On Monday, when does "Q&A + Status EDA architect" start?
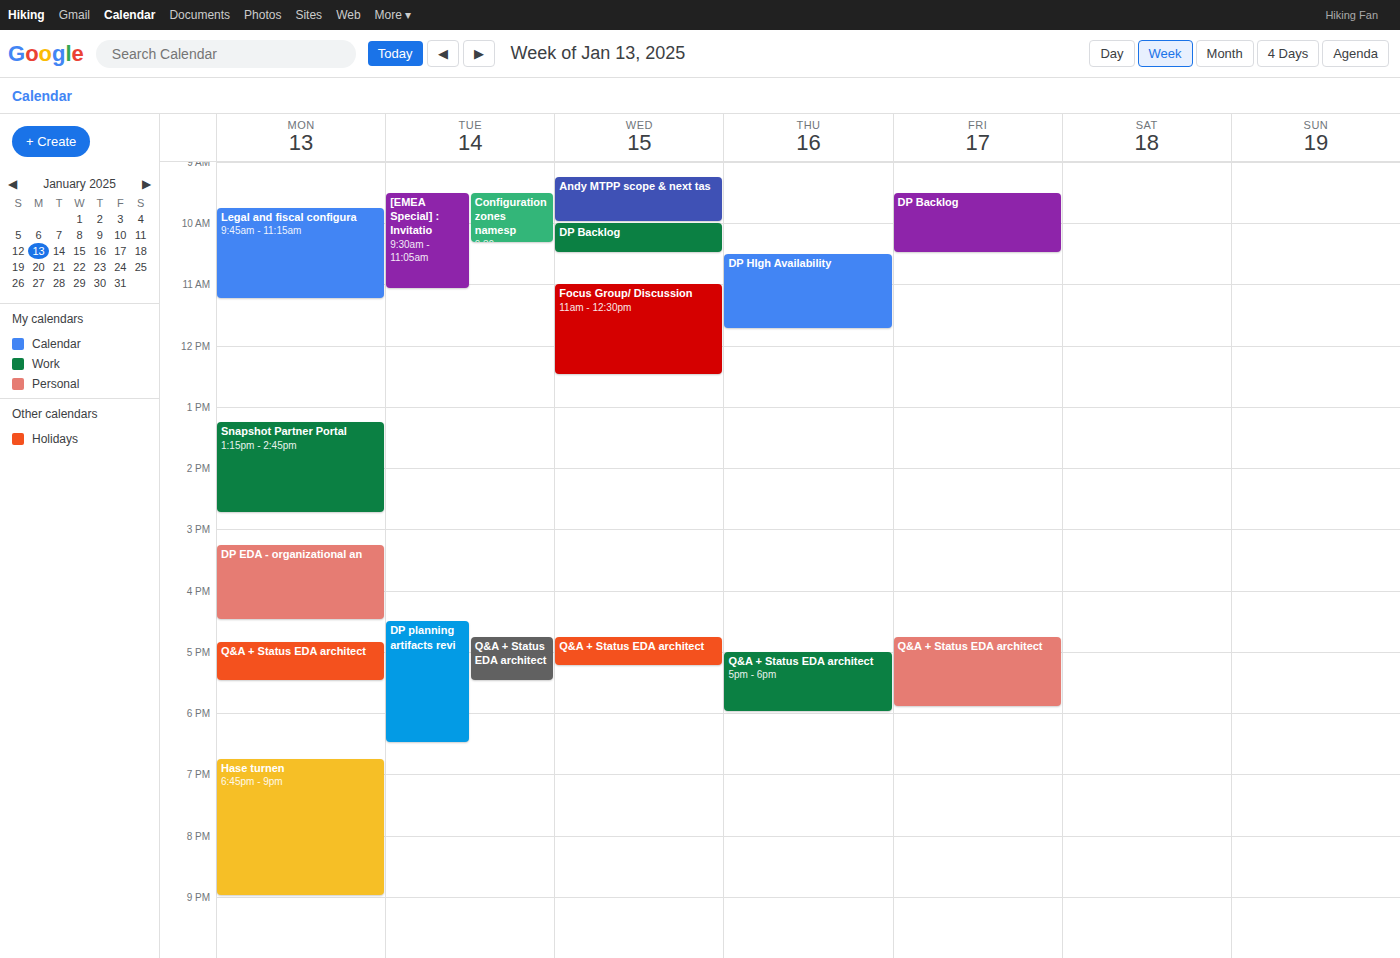
4:50 PM